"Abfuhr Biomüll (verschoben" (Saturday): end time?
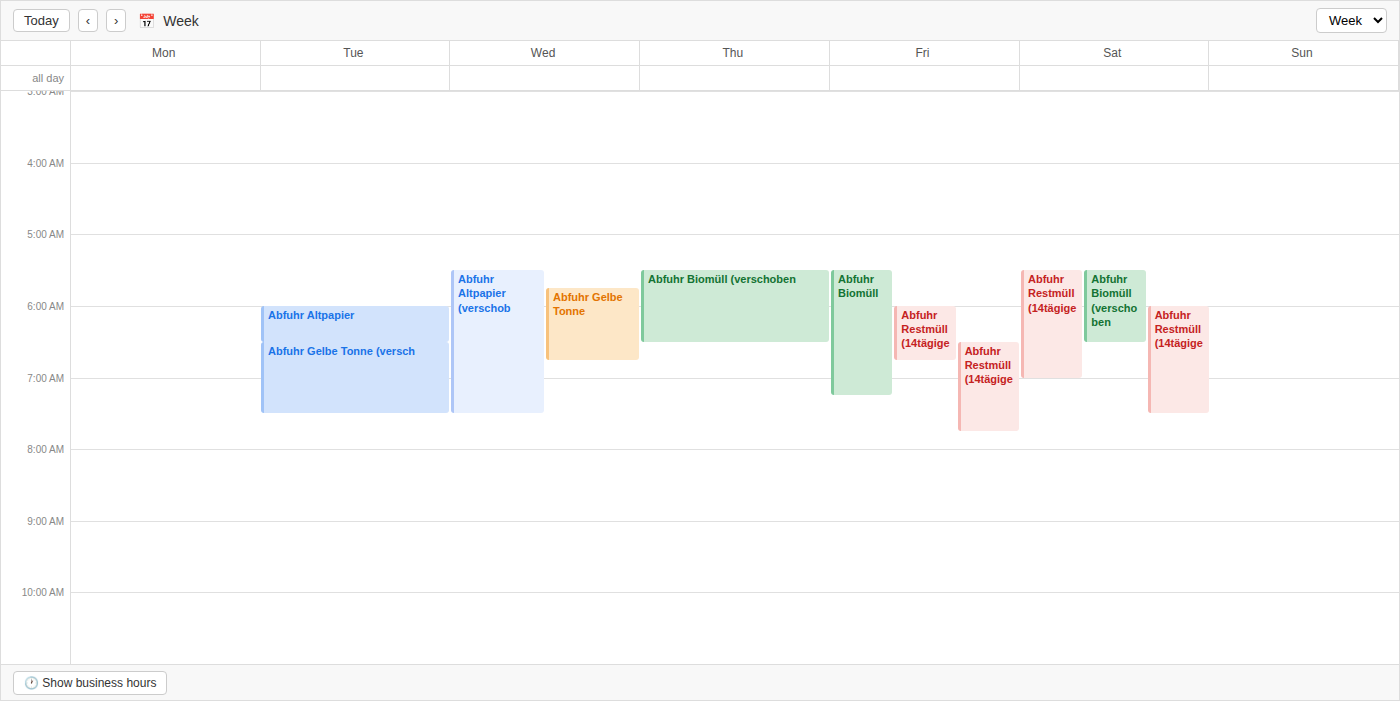
6:30 AM